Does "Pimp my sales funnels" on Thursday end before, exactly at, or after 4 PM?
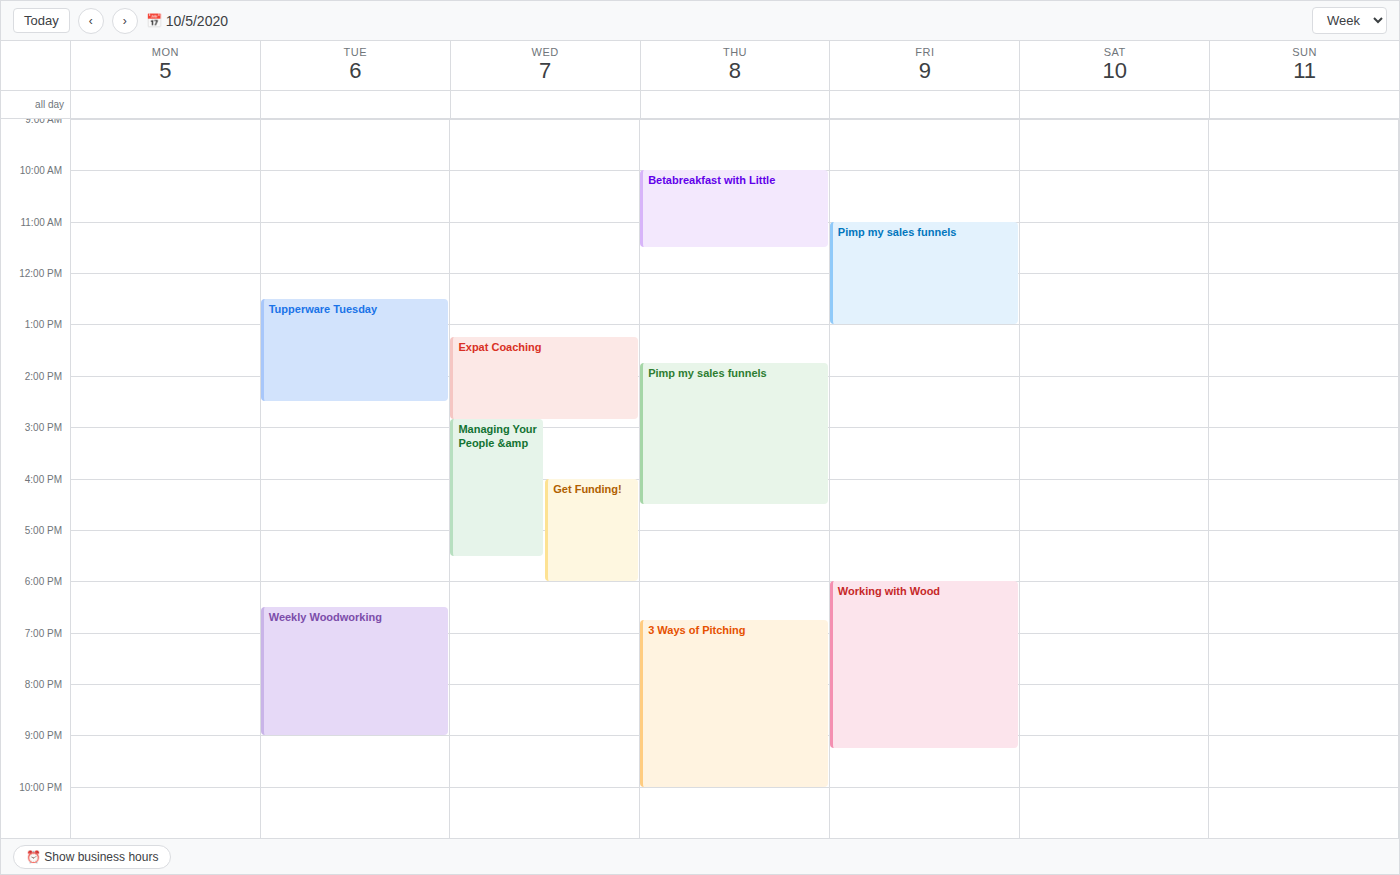
4:30 PM -- after 4 PM, 30 minutes below the 4 PM line.